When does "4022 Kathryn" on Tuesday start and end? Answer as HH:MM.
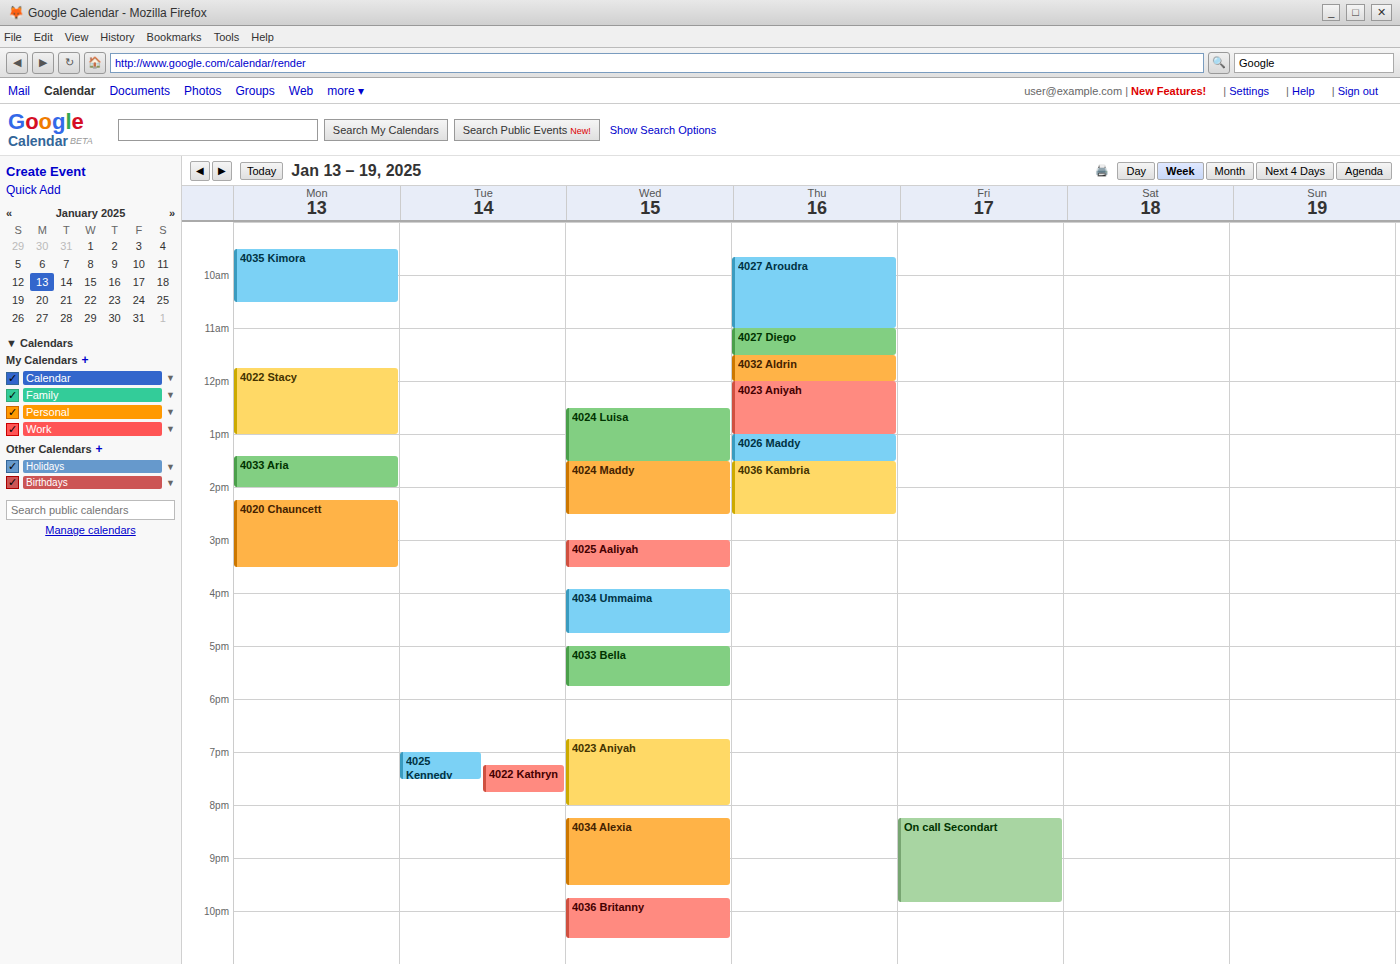
19:15 to 19:45